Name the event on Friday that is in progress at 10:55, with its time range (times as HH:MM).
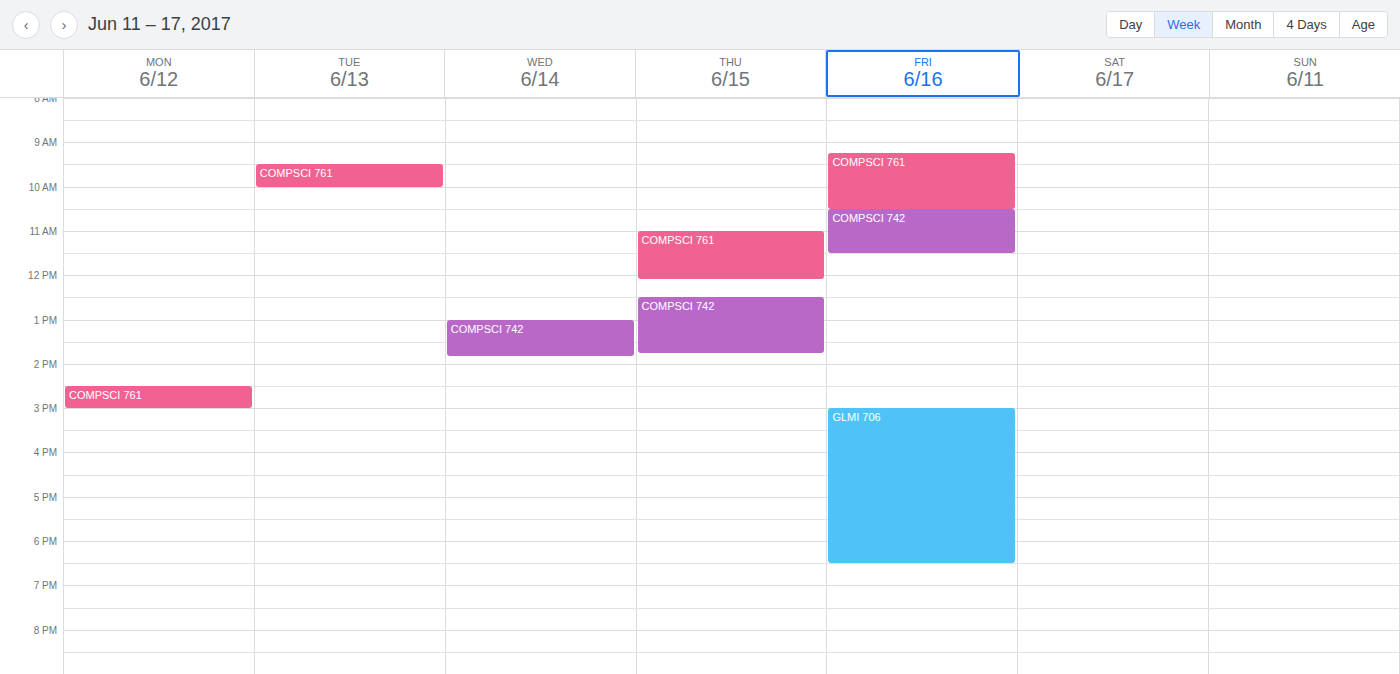
"COMPSCI 742", 10:30 to 11:30